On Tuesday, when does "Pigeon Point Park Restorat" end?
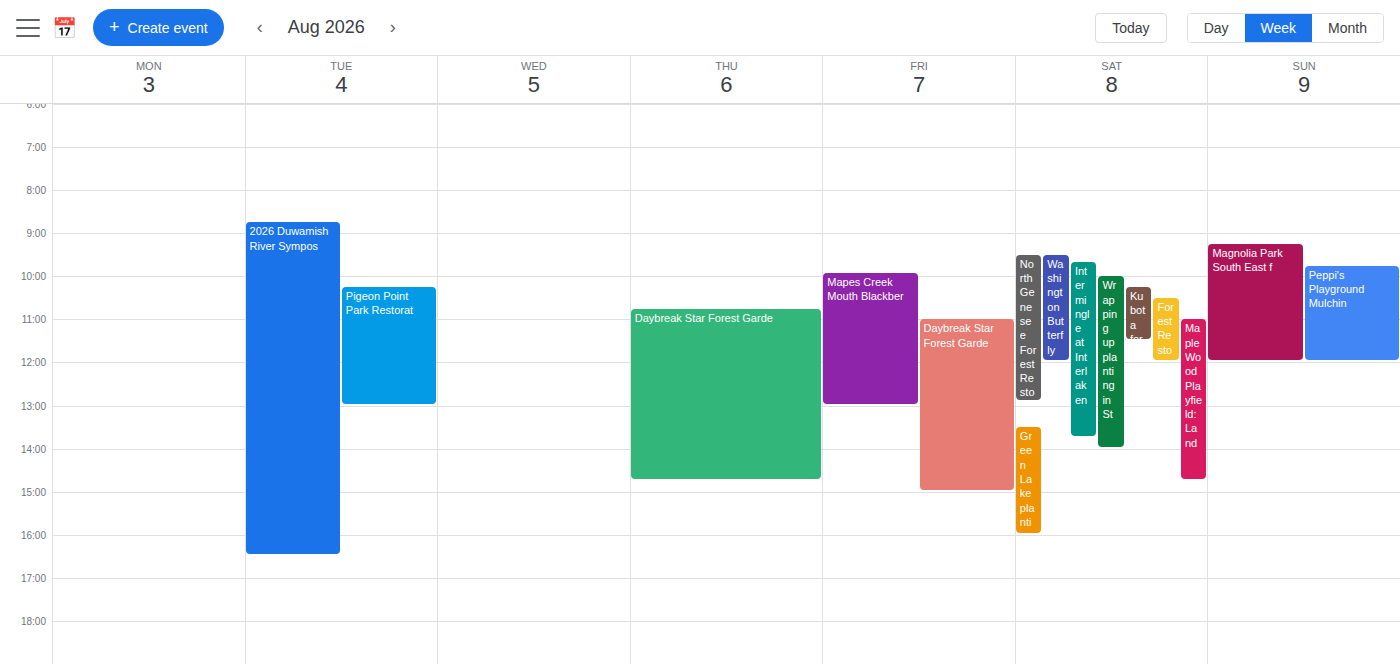
1:00 PM